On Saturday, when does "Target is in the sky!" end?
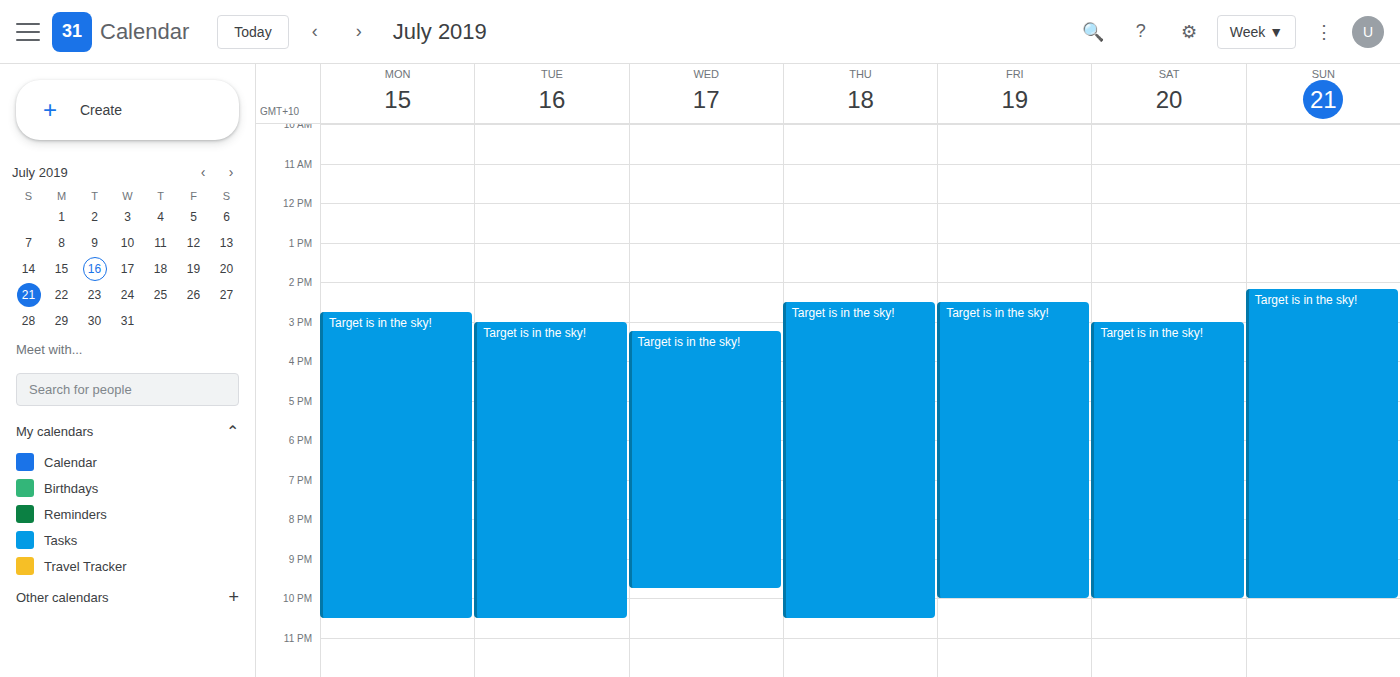
10:00 PM